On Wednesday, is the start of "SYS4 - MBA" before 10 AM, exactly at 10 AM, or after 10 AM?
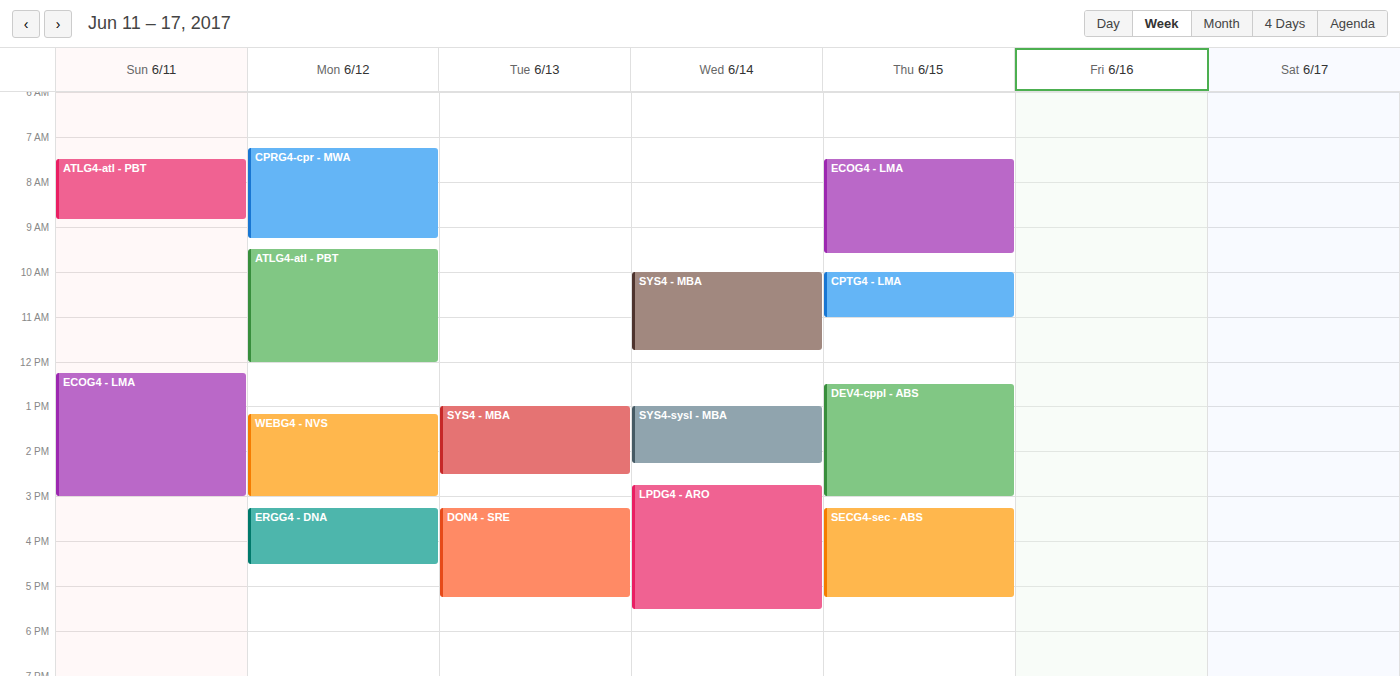
10:00 AM -- exactly at 10 AM, on the 10 AM line.